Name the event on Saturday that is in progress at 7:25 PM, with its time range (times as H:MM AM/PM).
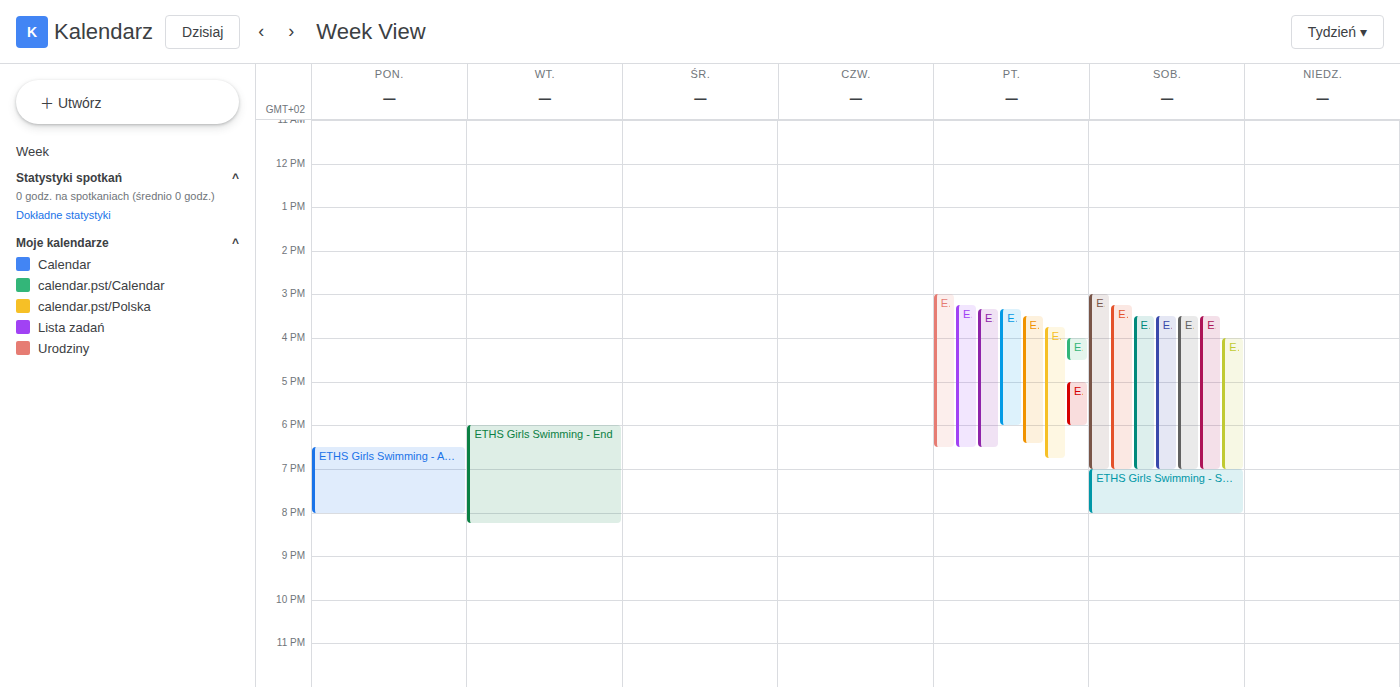
"ETHS Girls Swimming - Swim", 7:00 PM to 8:00 PM